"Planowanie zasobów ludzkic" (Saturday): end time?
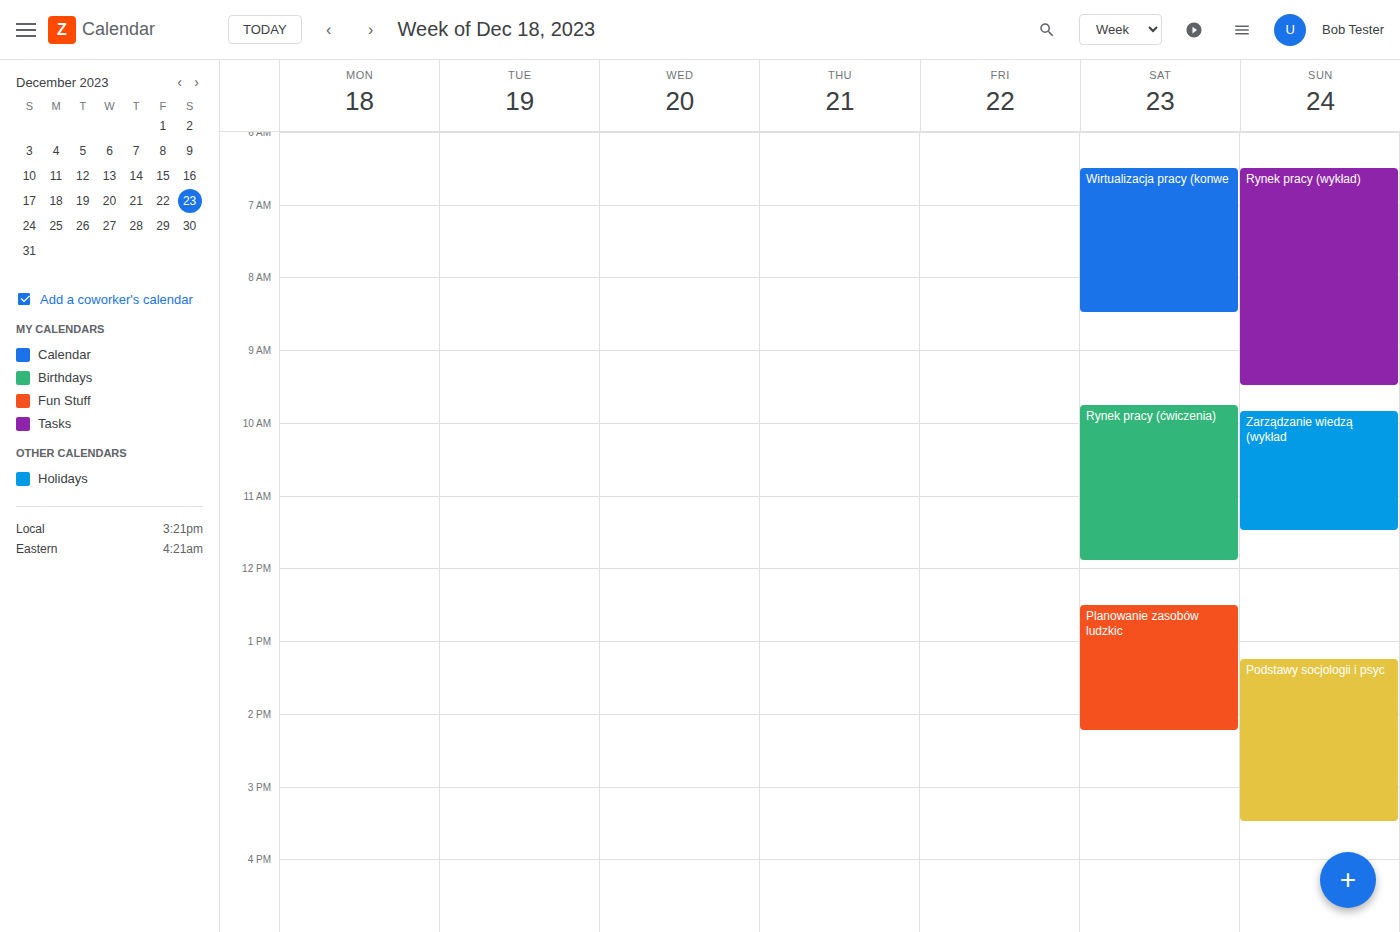
2:15 PM